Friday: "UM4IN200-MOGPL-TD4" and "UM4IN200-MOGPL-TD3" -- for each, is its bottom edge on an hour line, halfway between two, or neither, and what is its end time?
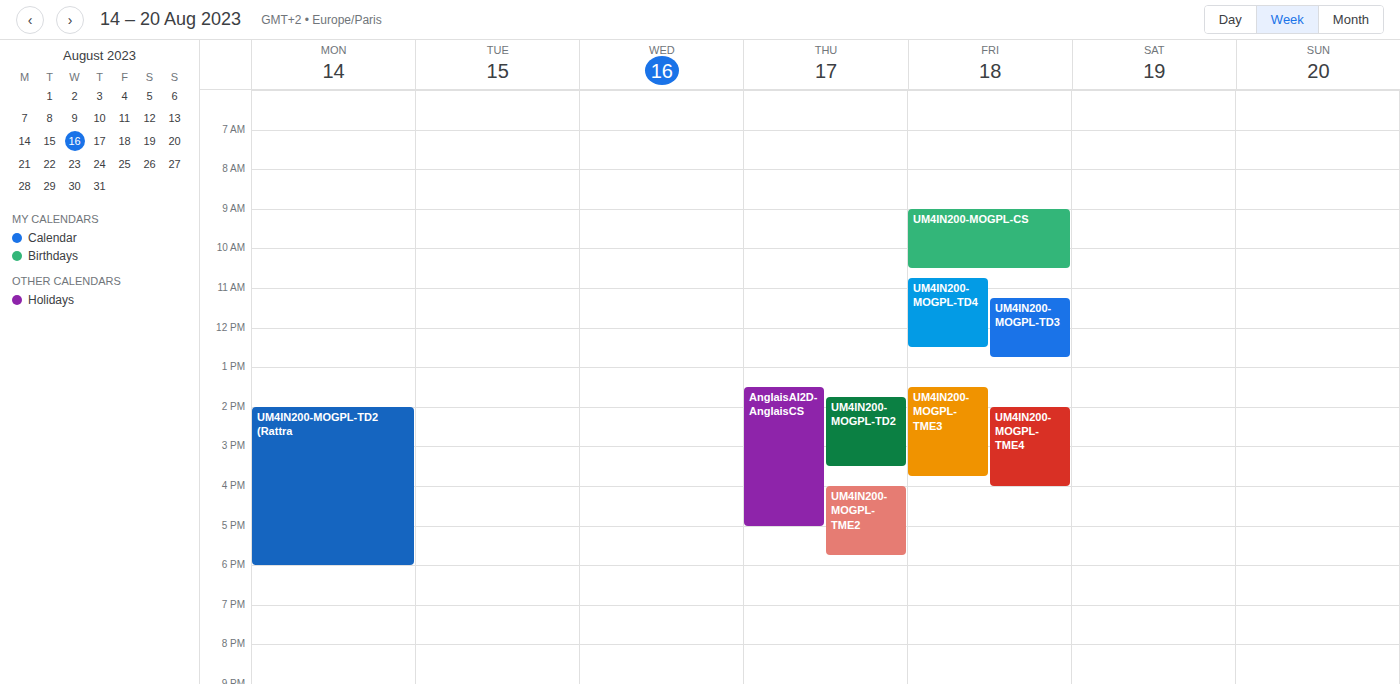
"UM4IN200-MOGPL-TD4": 12:30 PM, halfway between the 12 PM and 1 PM lines. "UM4IN200-MOGPL-TD3": 12:45 PM, neither: three quarters of the way from the 12 PM line to the 1 PM line.